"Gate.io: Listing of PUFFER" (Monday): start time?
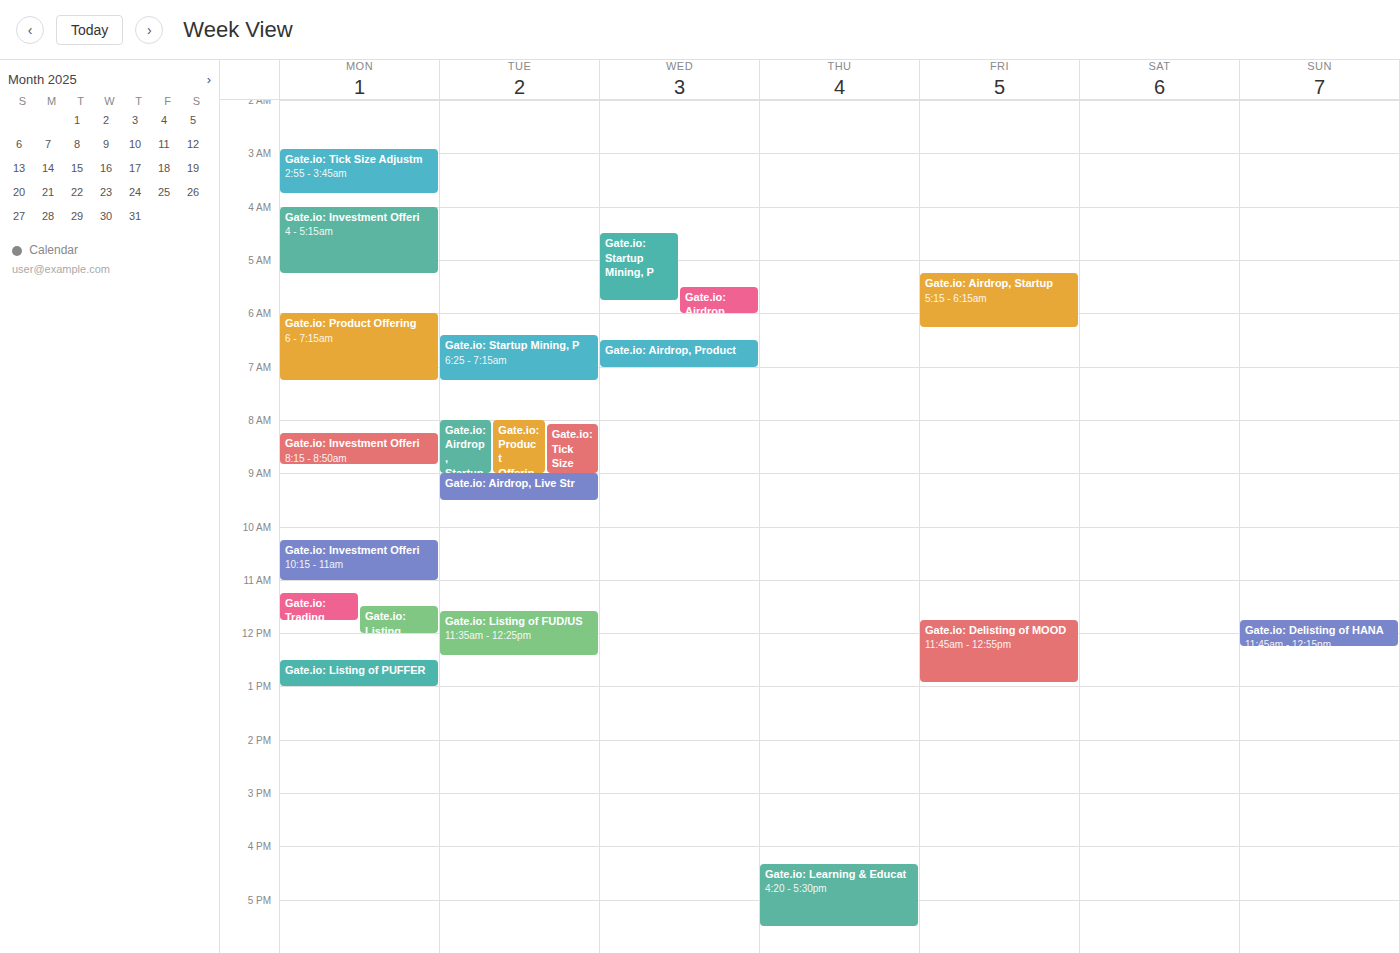
12:30 PM